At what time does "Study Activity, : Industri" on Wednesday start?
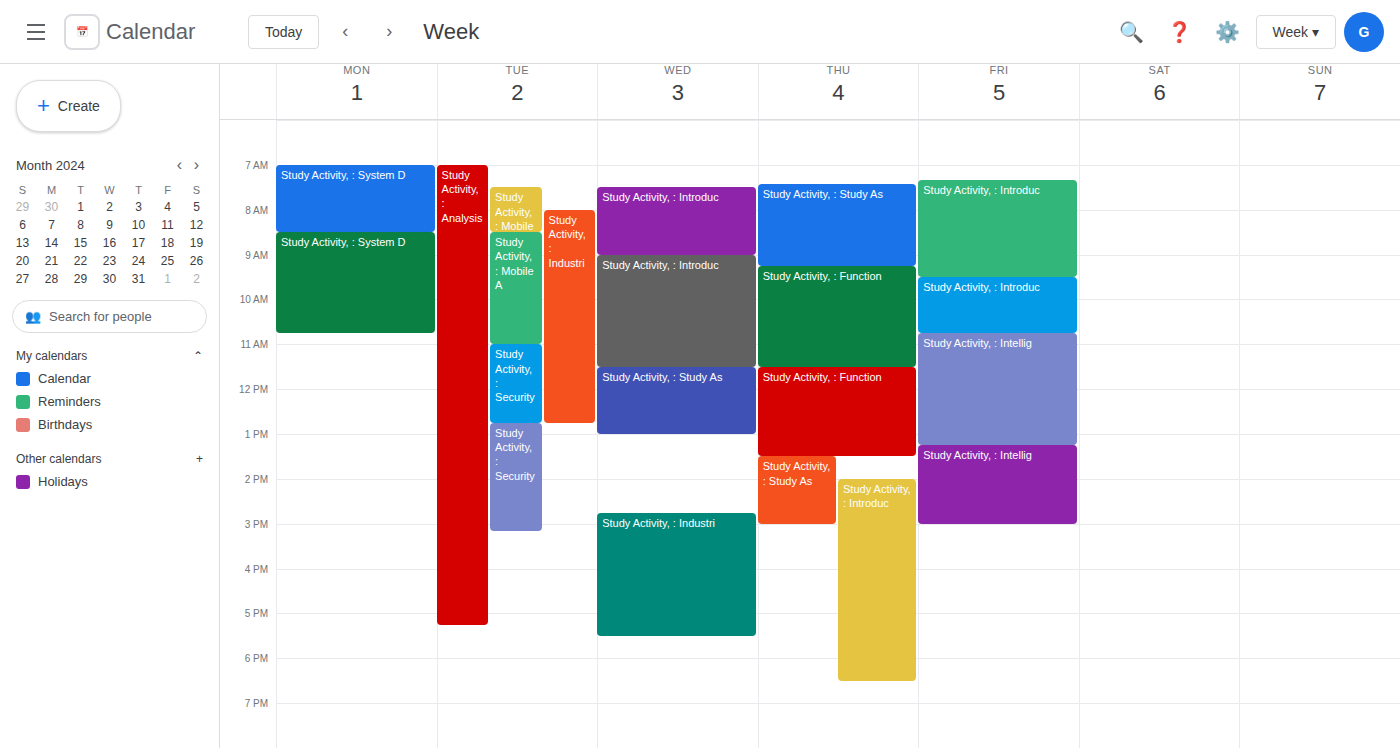
2:45 PM